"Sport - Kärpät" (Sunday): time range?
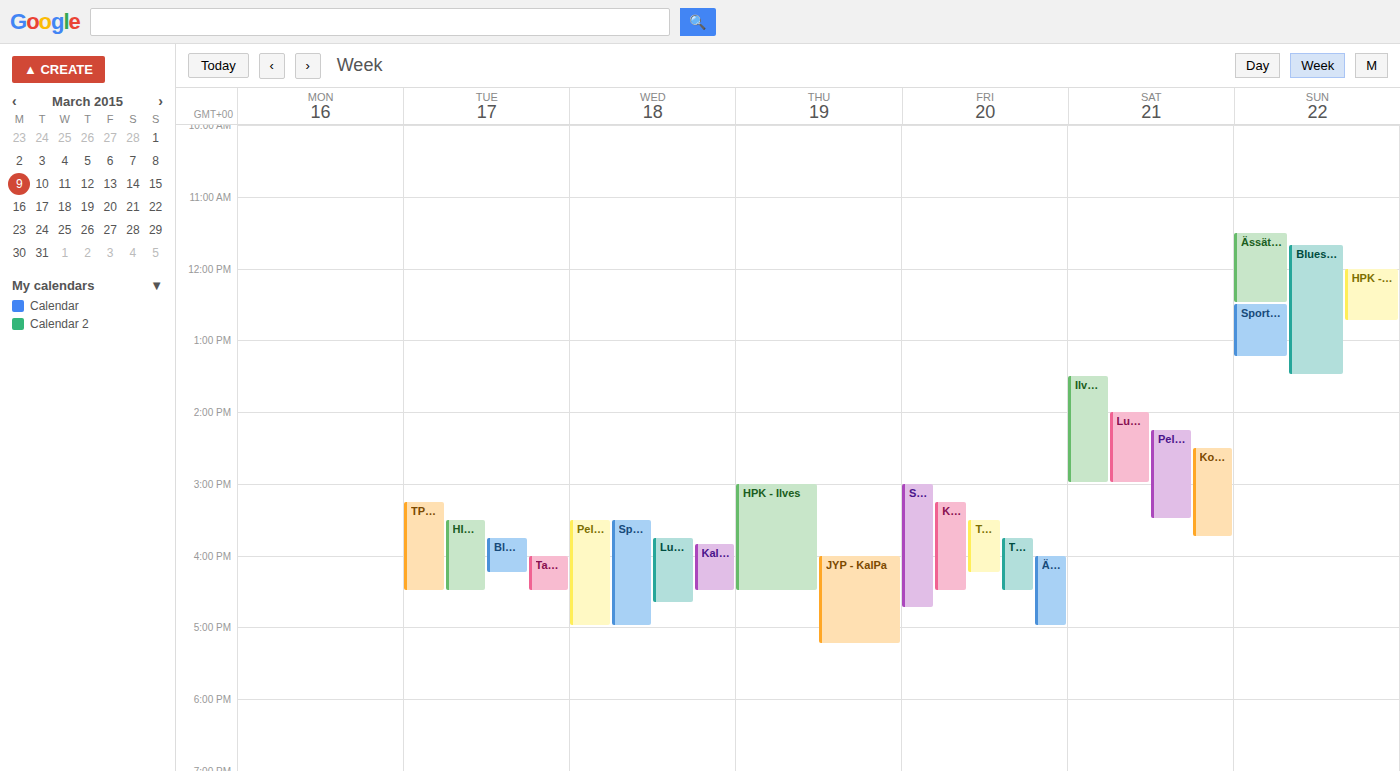
12:30 PM to 1:15 PM